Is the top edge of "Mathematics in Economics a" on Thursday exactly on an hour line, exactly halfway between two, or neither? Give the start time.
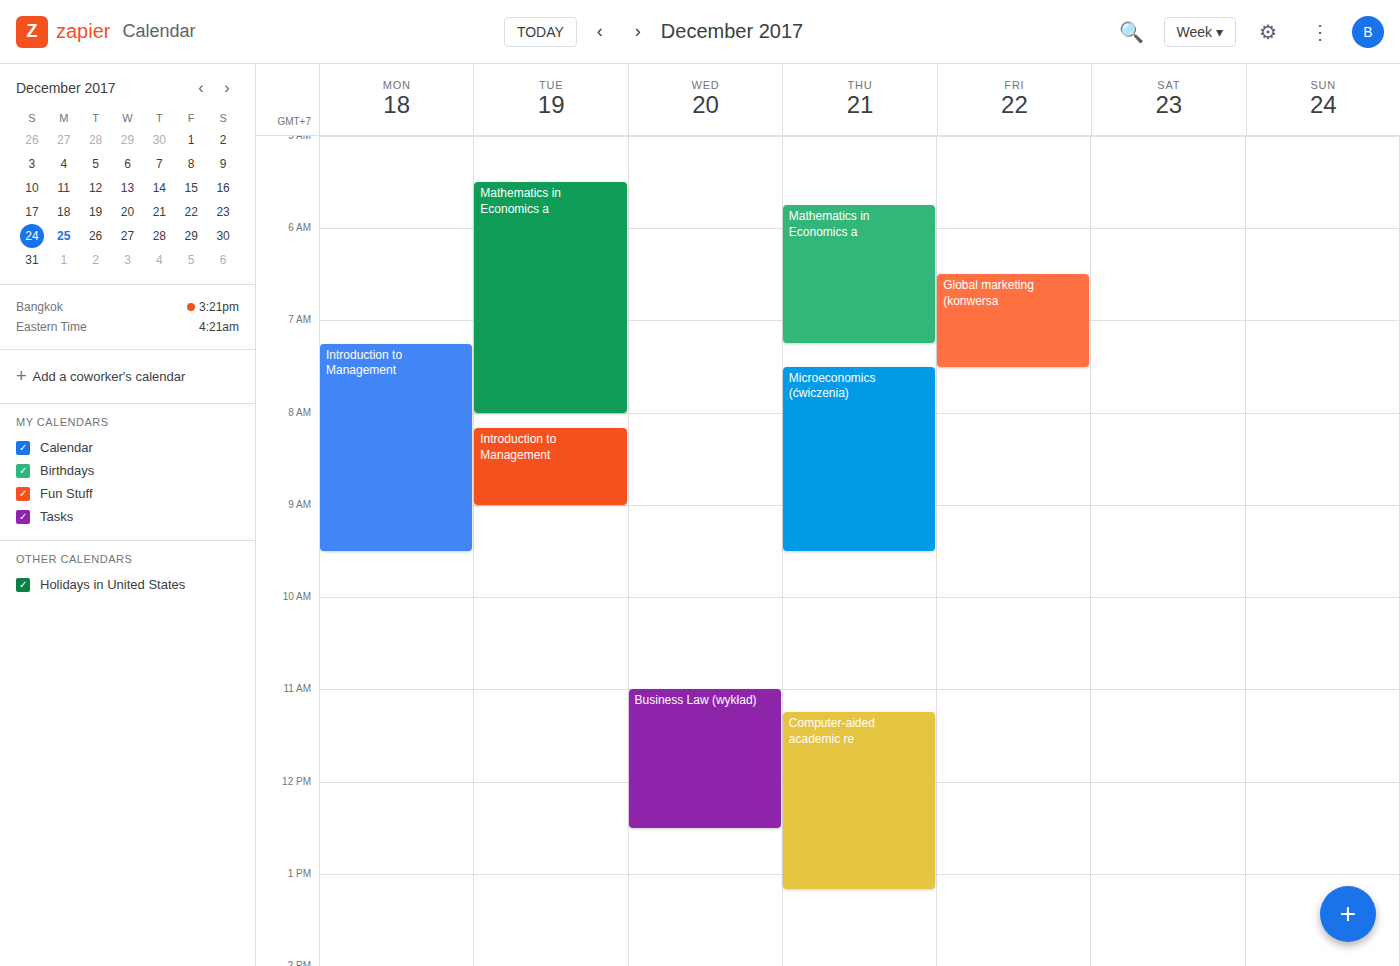
5:45 AM -- neither: three quarters of the way from the 5 AM line to the 6 AM line.